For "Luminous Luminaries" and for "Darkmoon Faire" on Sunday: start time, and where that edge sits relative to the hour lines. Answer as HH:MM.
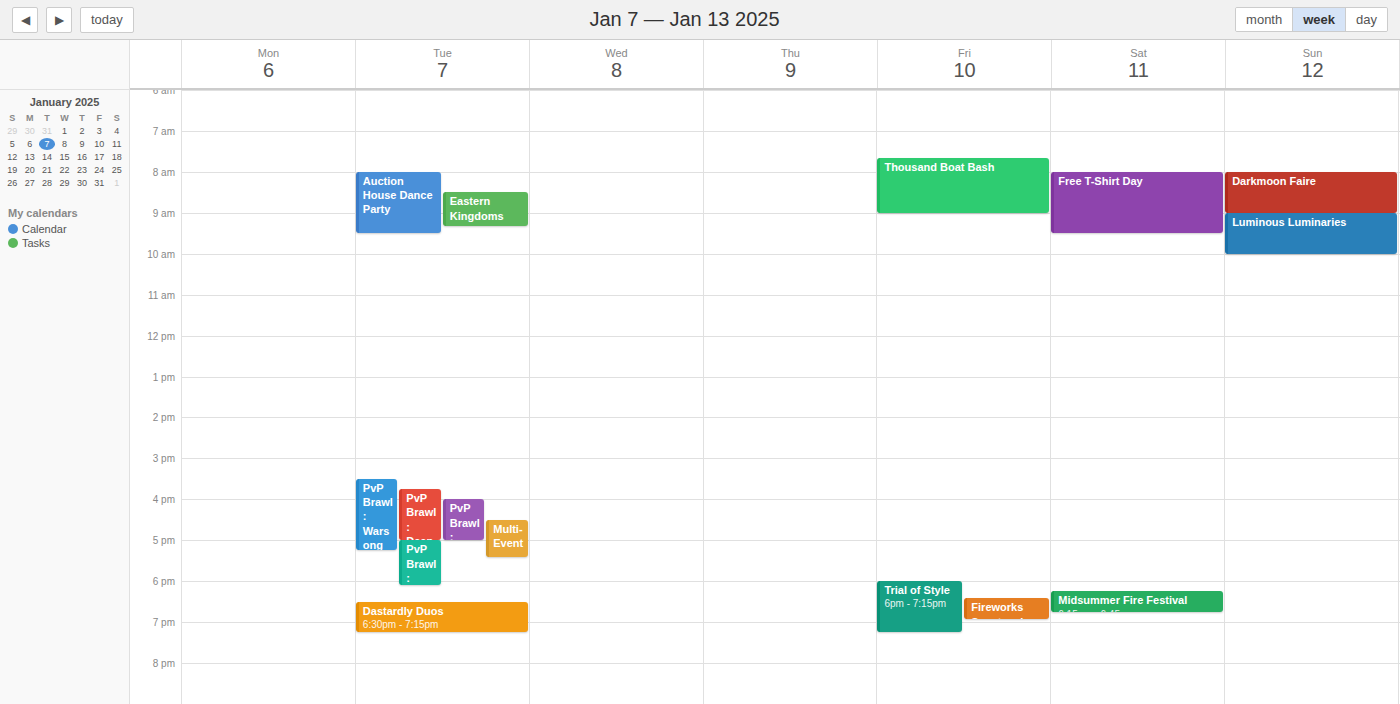
"Luminous Luminaries": 09:00, exactly on the 09:00 line. "Darkmoon Faire": 08:00, exactly on the 08:00 line.